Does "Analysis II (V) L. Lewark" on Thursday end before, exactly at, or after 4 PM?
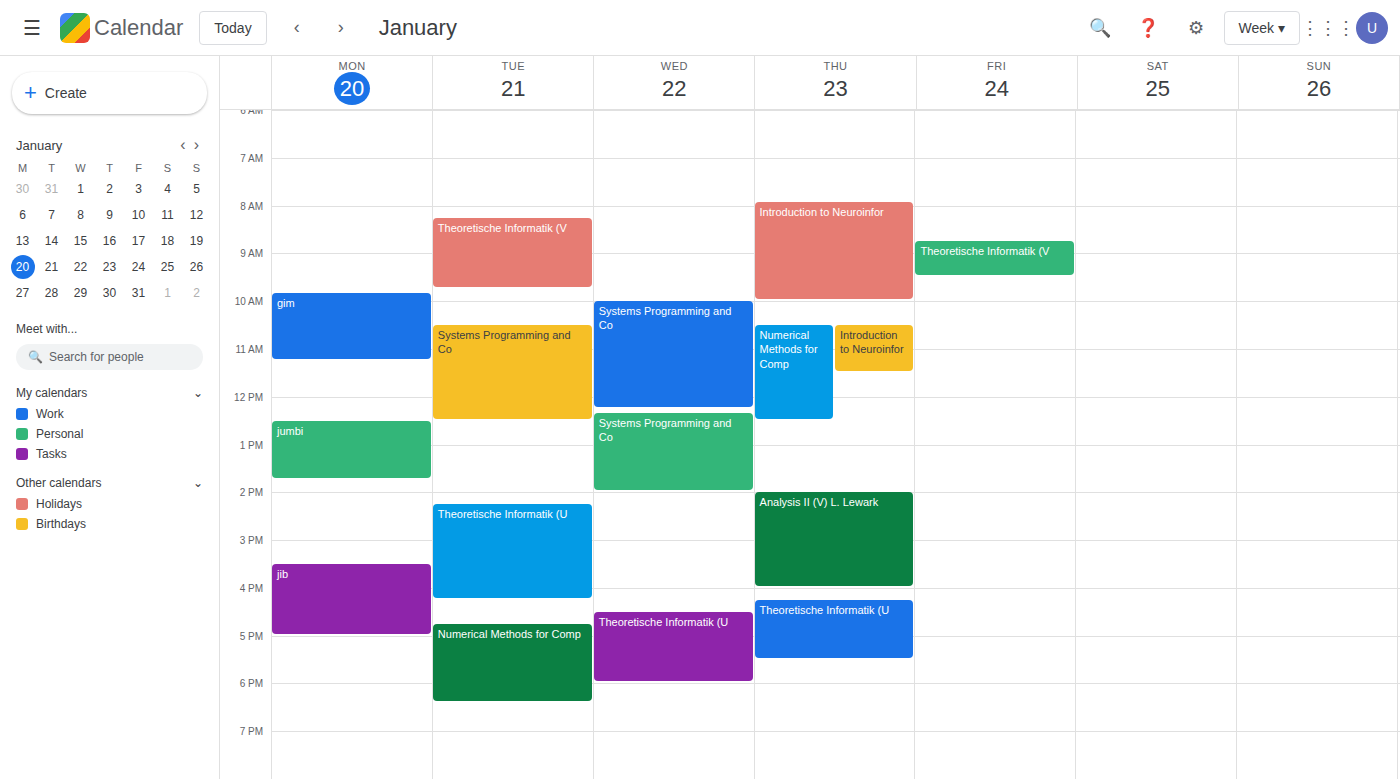
4:00 PM -- exactly at 4 PM, on the 4 PM line.